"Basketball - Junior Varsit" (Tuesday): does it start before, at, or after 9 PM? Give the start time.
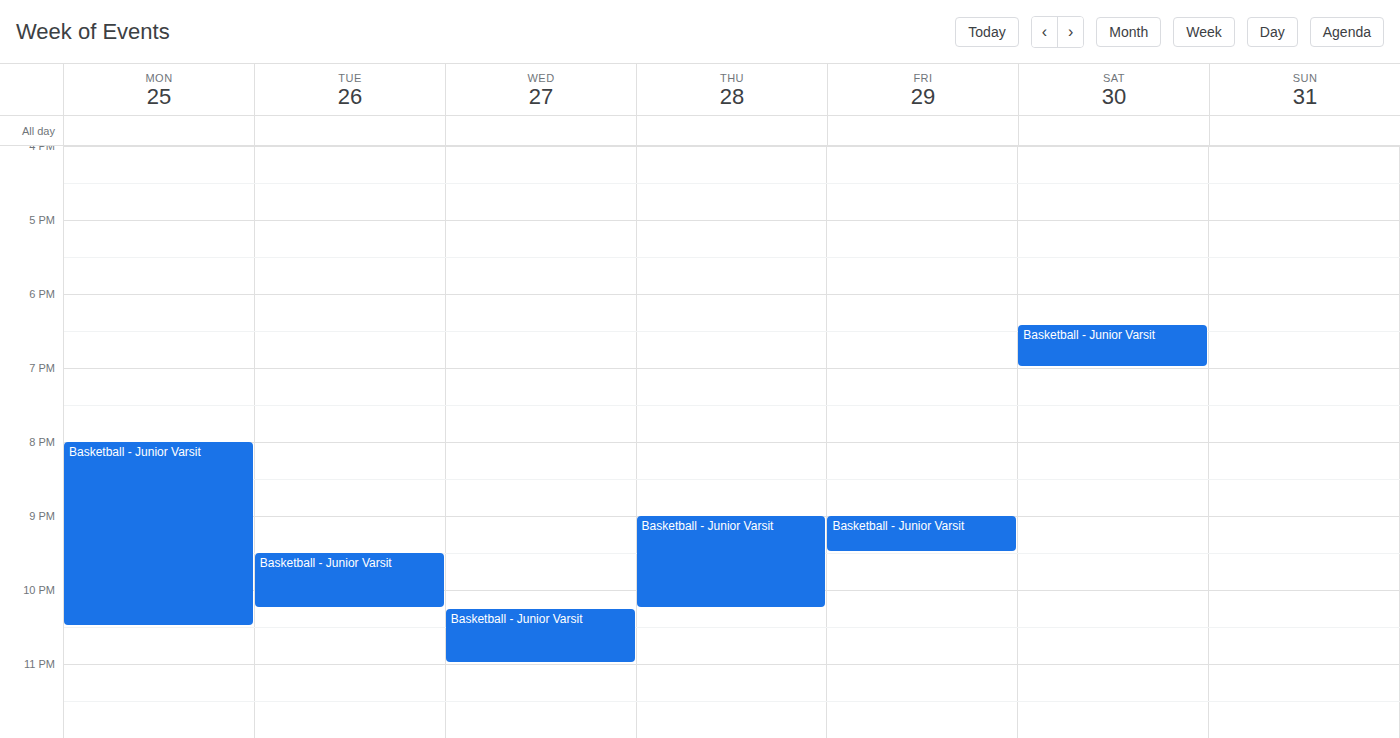
9:30 PM -- after 9 PM, 30 minutes below the 9 PM line.